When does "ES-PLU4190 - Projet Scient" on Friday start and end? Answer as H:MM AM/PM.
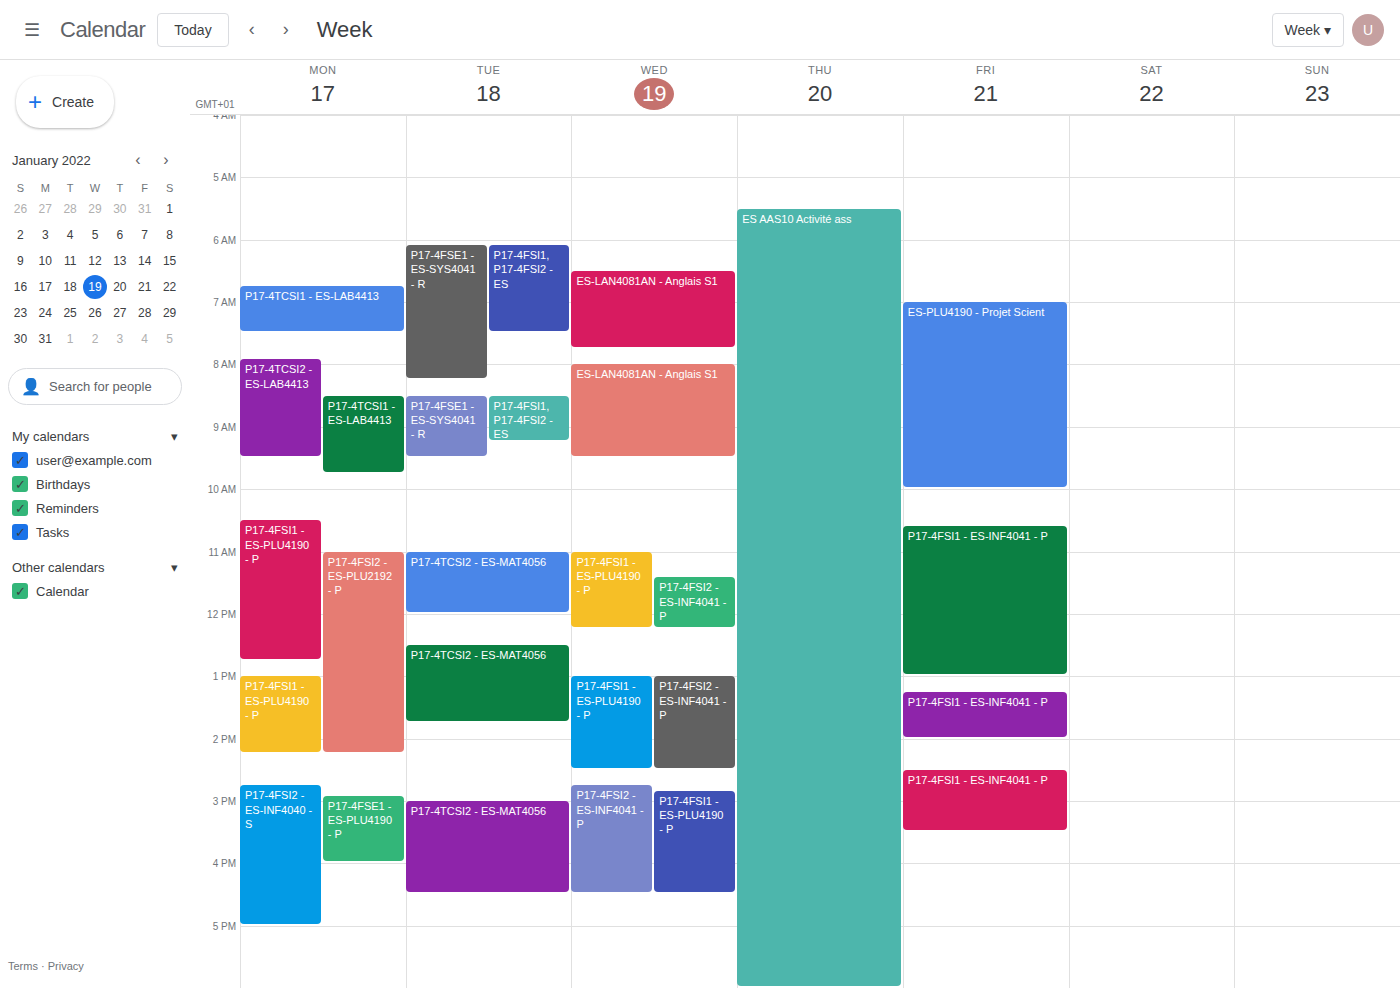
7:00 AM to 10:00 AM